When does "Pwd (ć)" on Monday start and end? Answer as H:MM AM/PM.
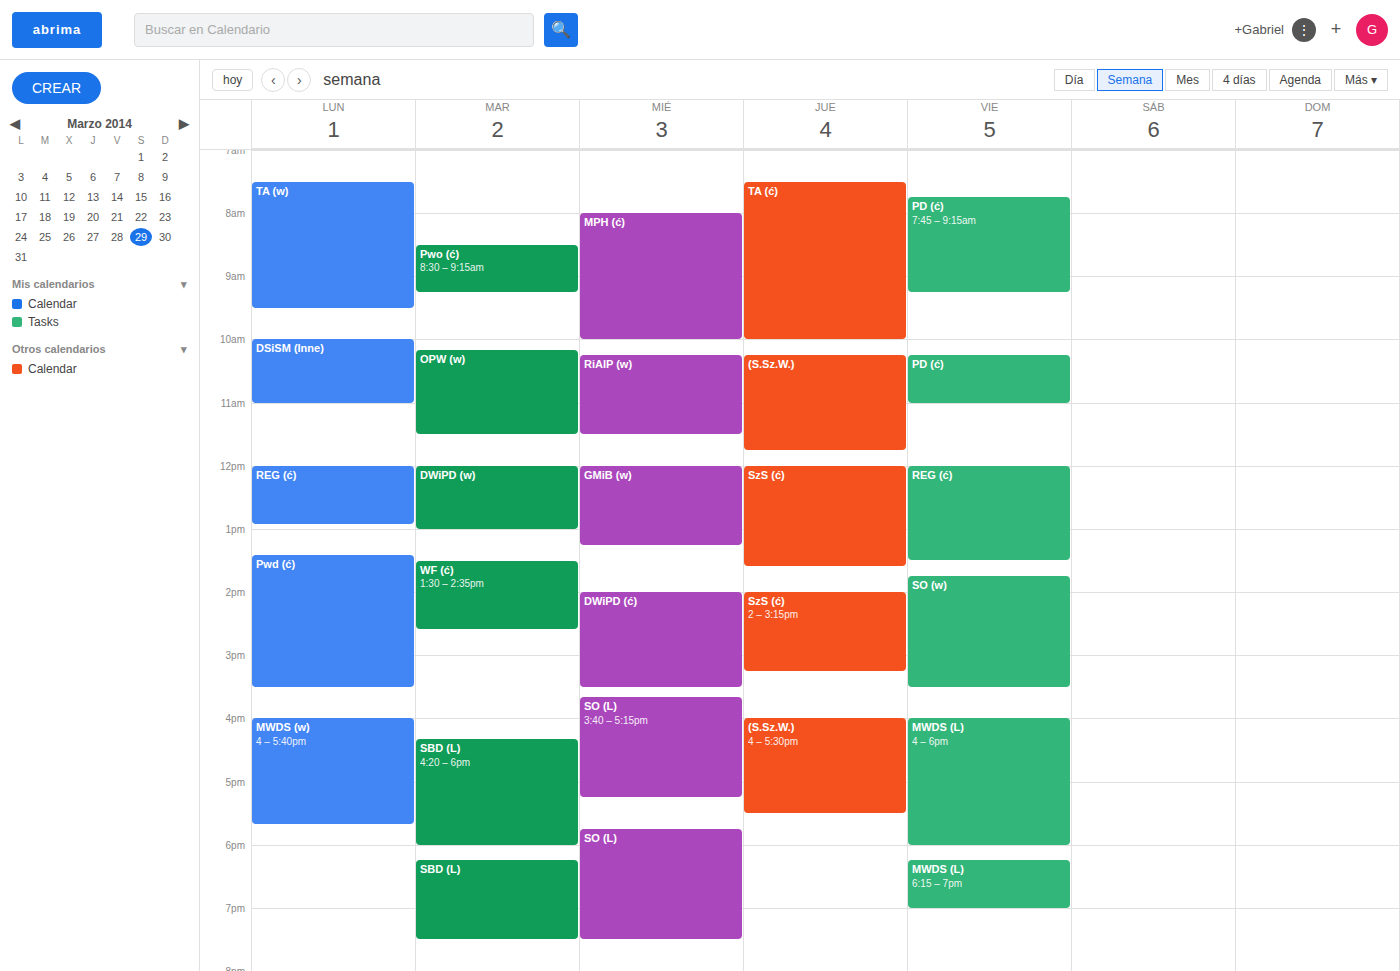
1:25 PM to 3:30 PM